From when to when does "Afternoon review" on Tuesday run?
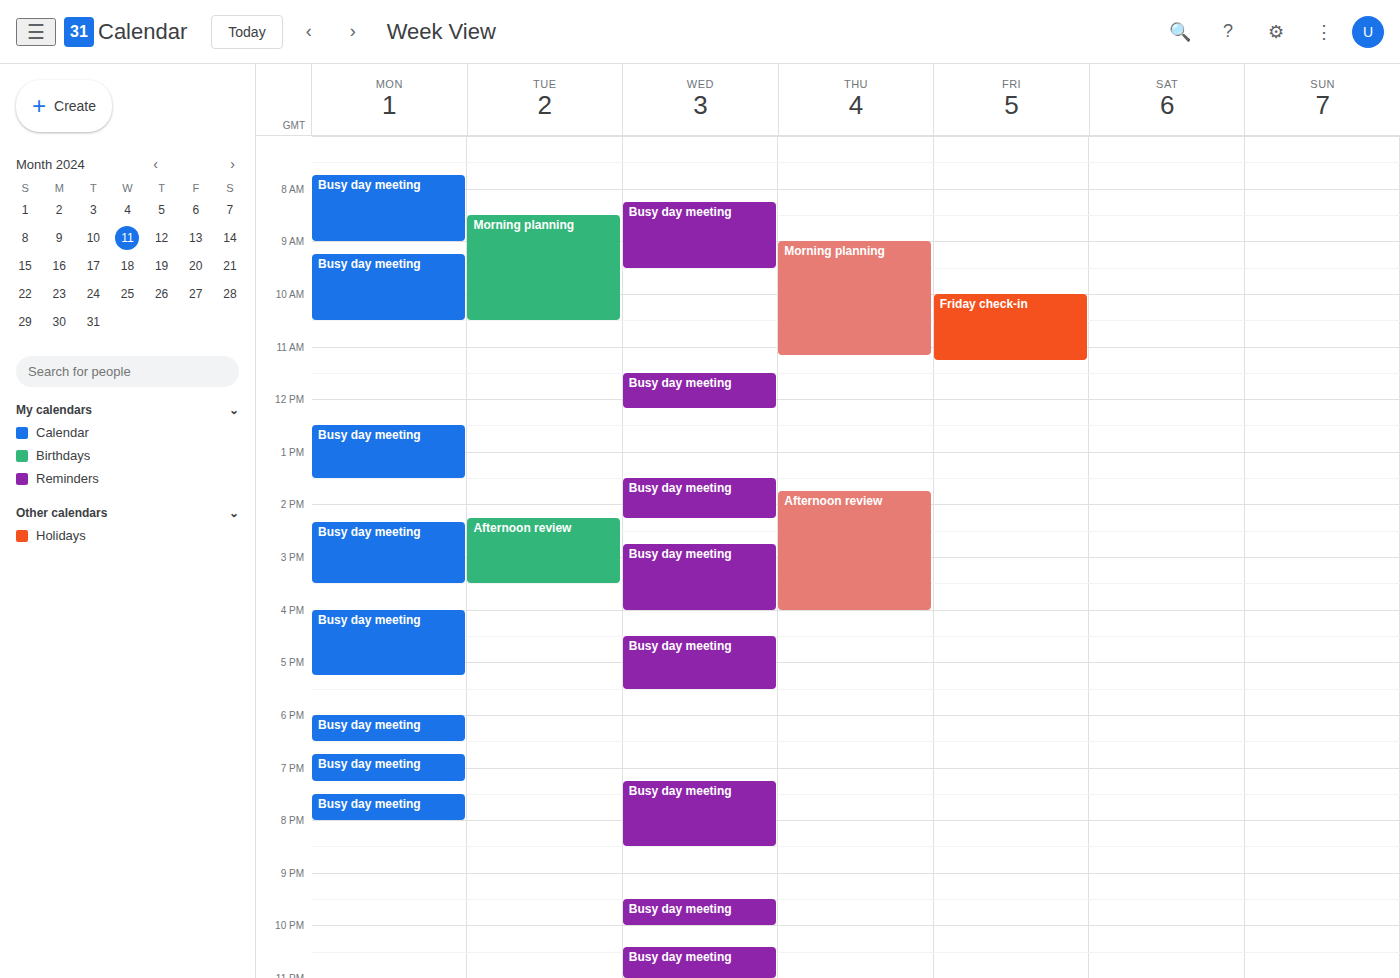
2:15 PM to 3:30 PM